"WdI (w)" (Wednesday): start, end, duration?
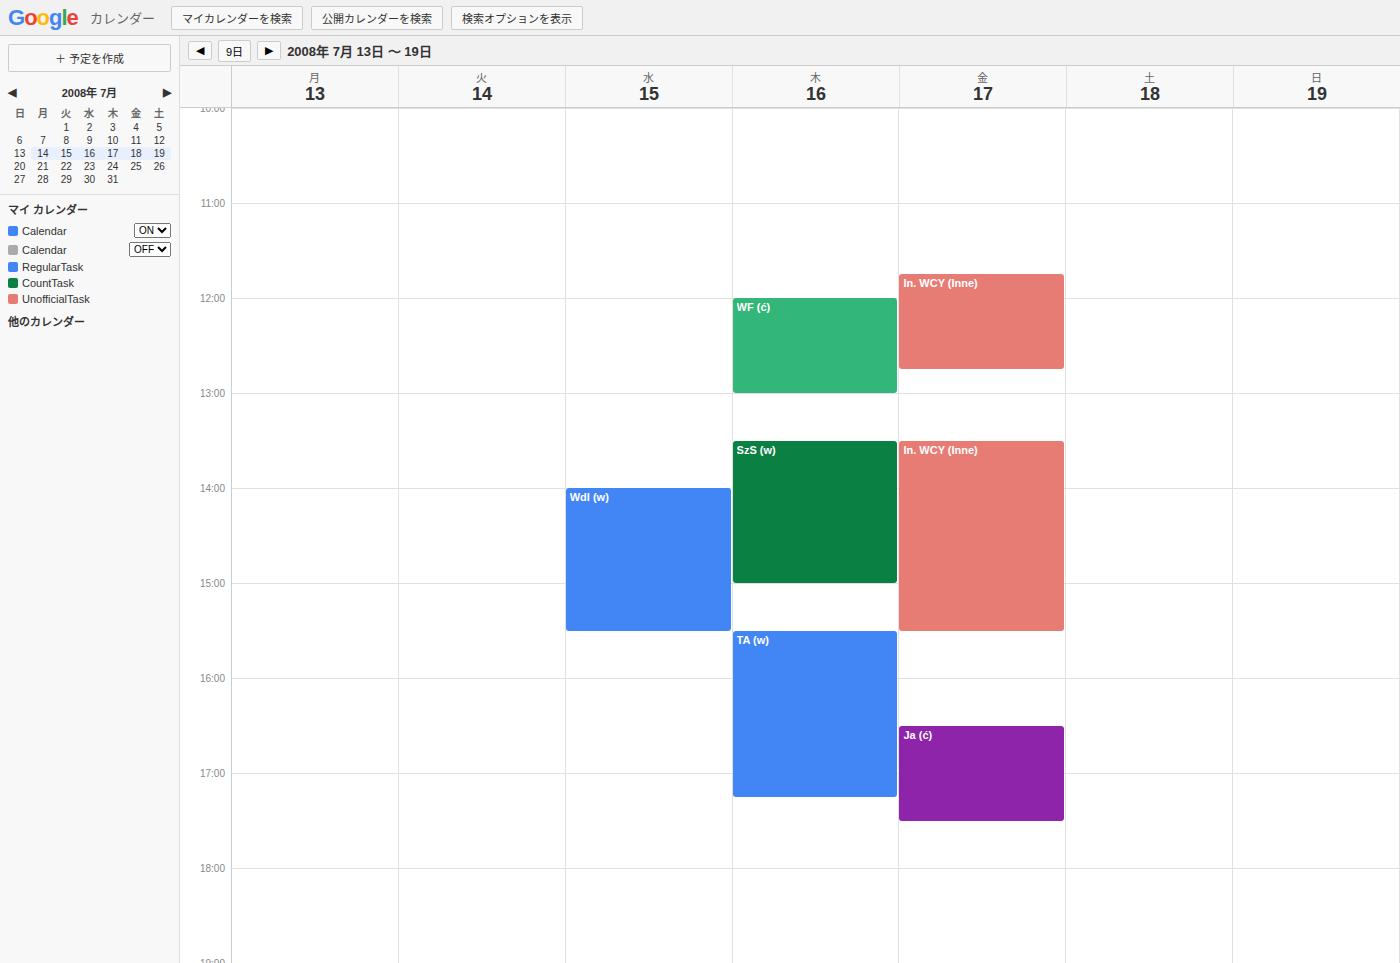
2:00 PM to 3:30 PM, 1 hour 30 minutes